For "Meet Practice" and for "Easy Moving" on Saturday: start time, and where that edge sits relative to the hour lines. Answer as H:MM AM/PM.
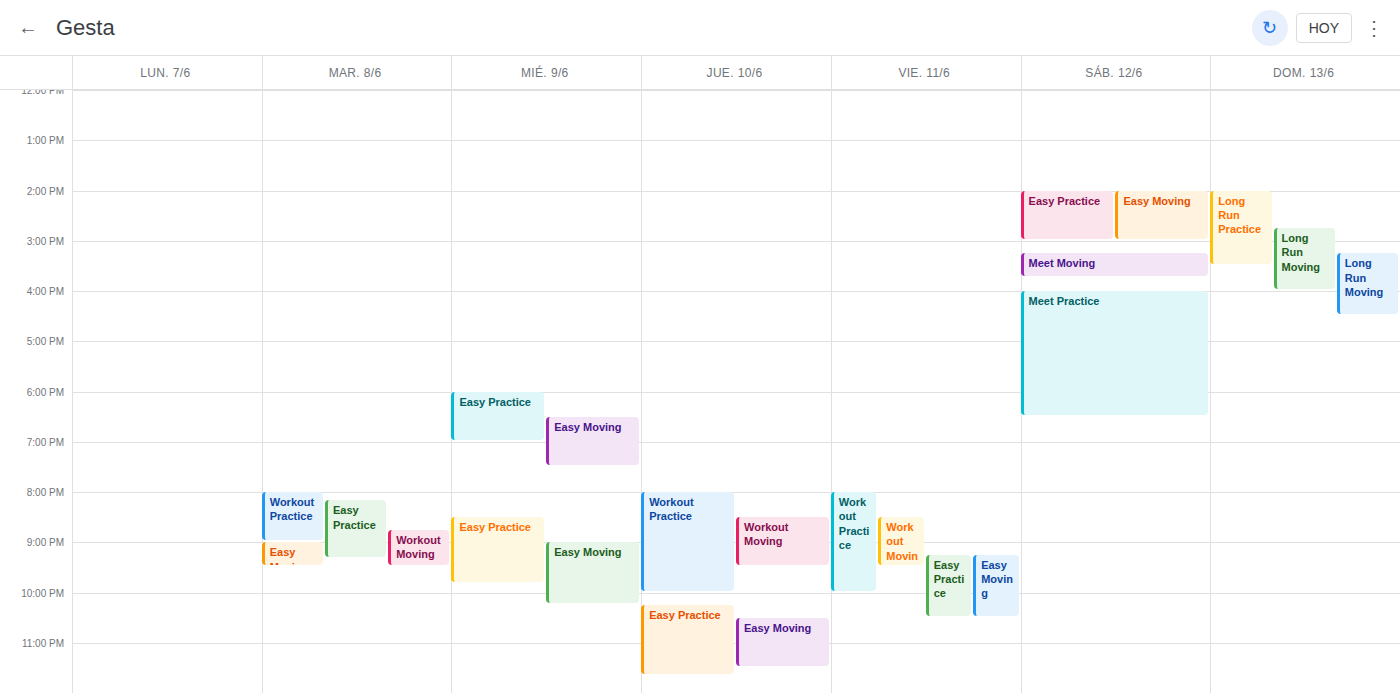
"Meet Practice": 4:00 PM, exactly on the 4 PM line. "Easy Moving": 2:00 PM, exactly on the 2 PM line.